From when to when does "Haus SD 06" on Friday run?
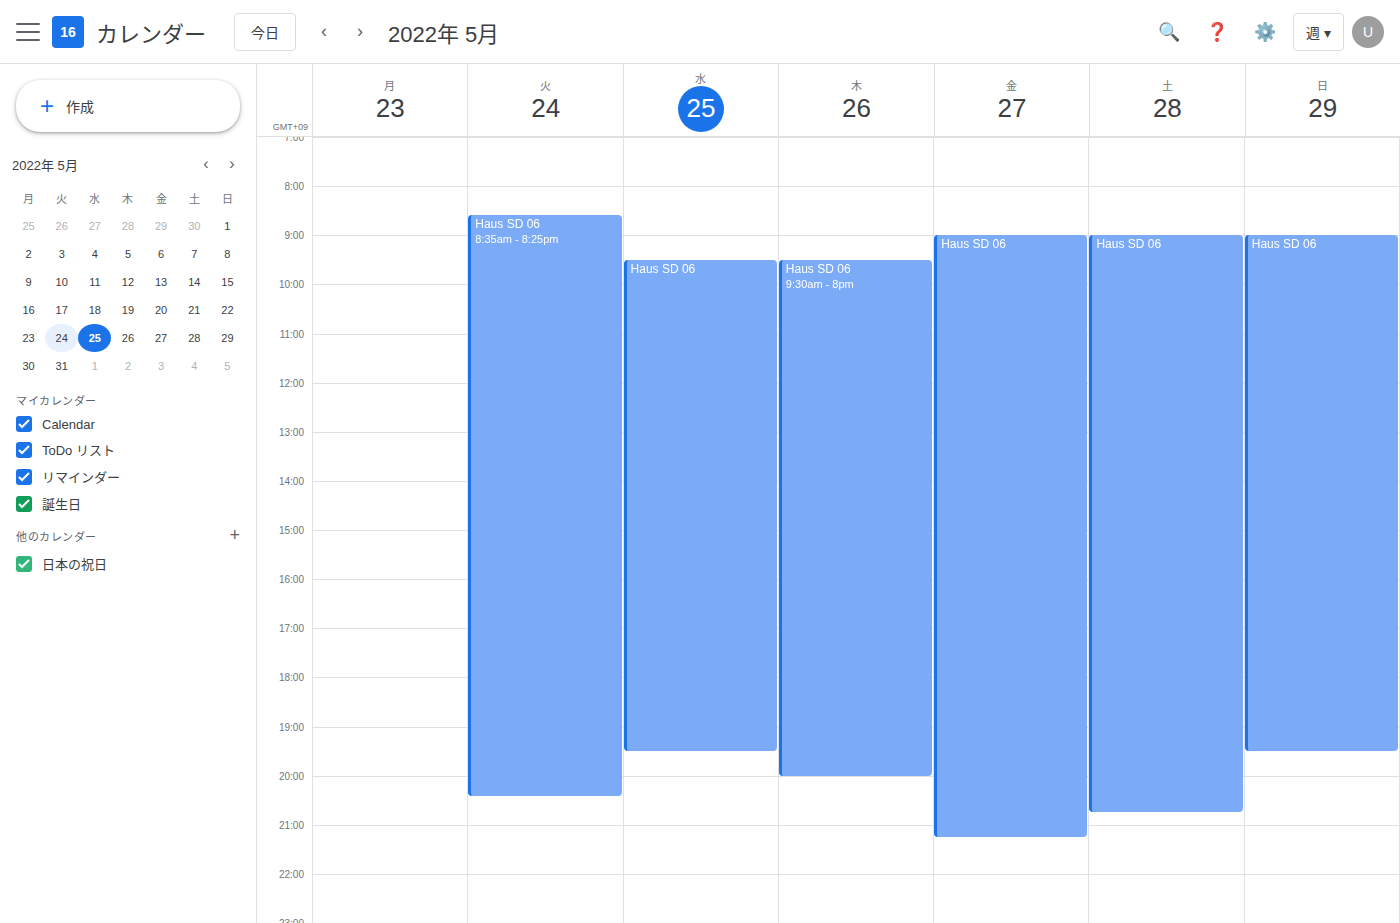
9:00 AM to 9:15 PM